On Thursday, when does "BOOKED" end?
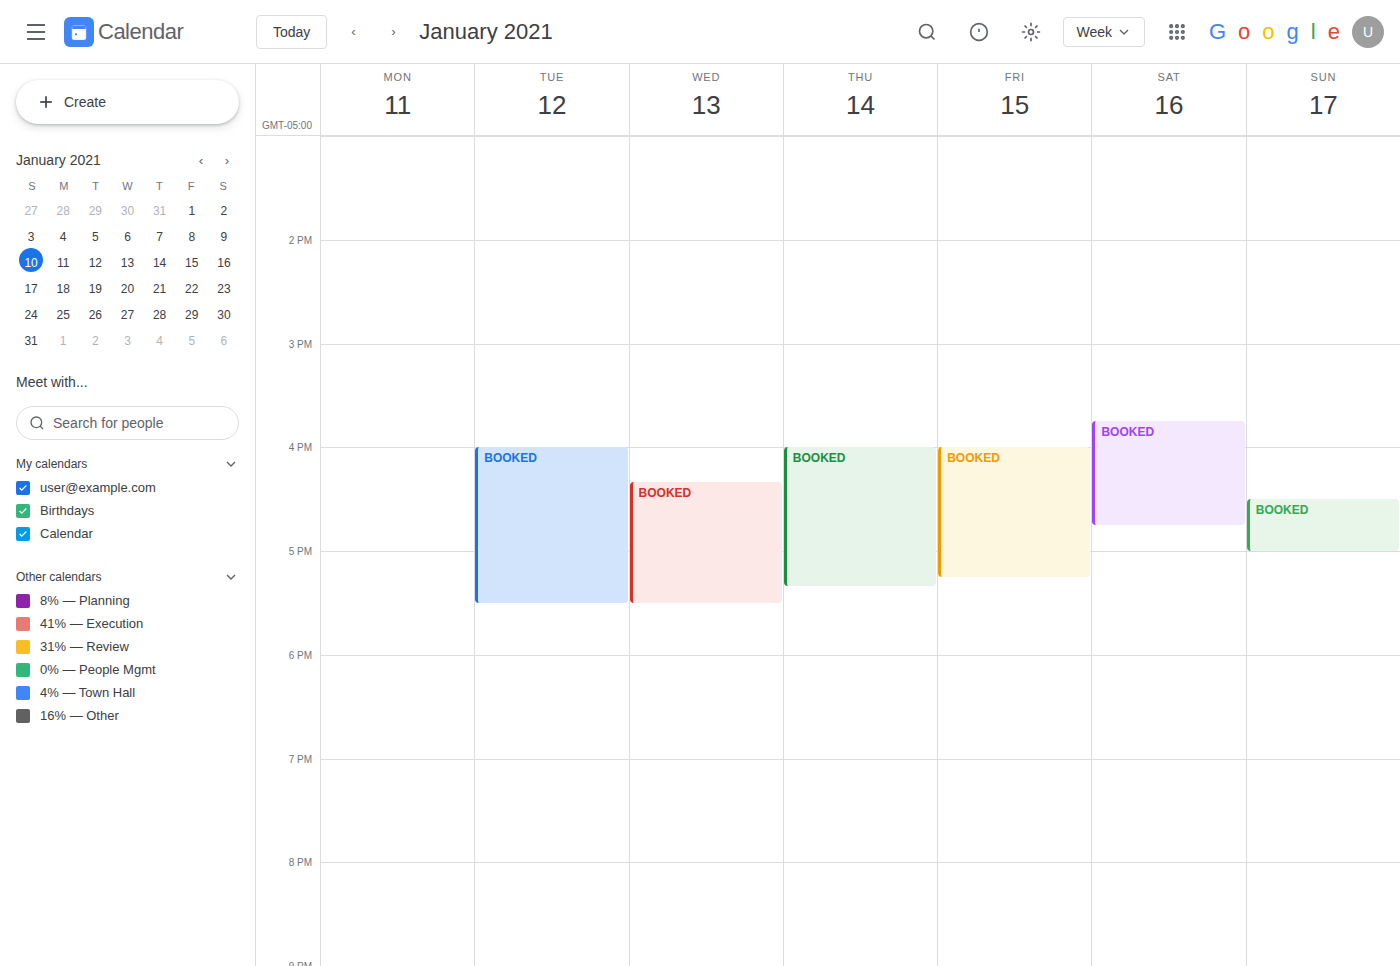
5:20 PM